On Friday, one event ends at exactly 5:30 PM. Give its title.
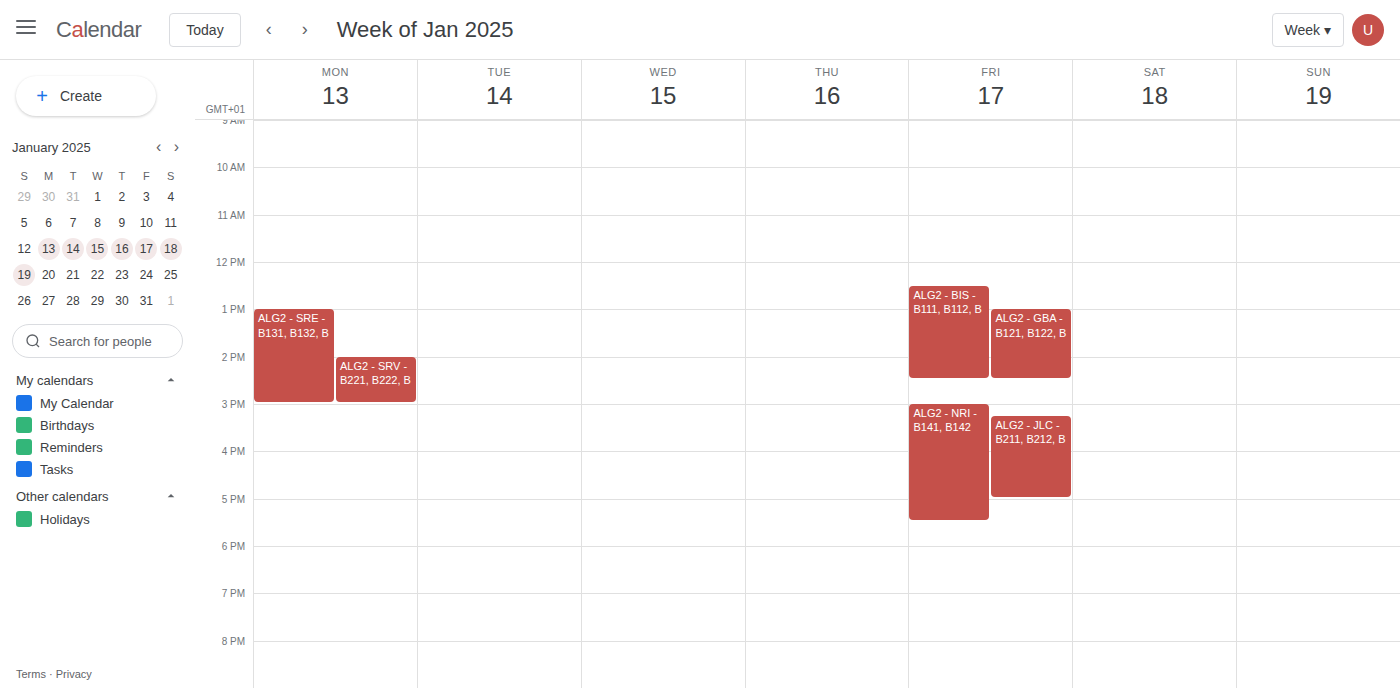
"ALG2 - NRI - B141, B142"